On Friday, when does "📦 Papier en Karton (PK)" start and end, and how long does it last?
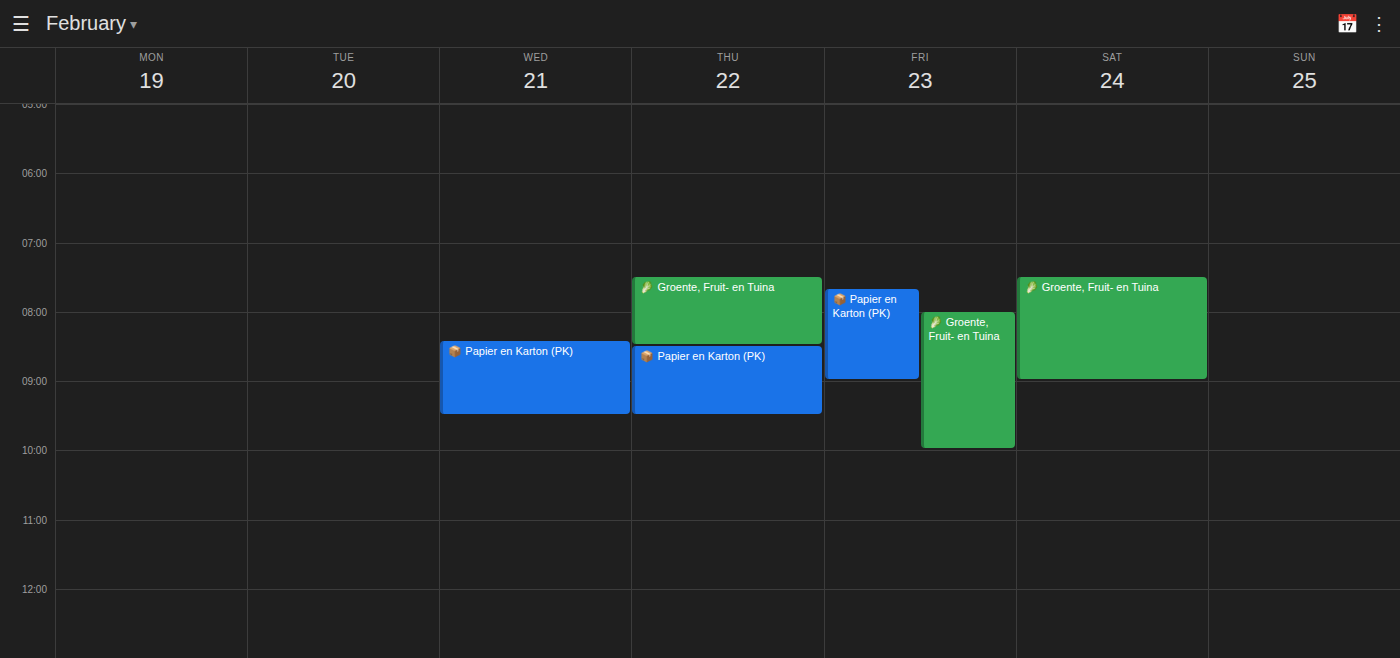
07:40 to 09:00, 1 hour 20 minutes